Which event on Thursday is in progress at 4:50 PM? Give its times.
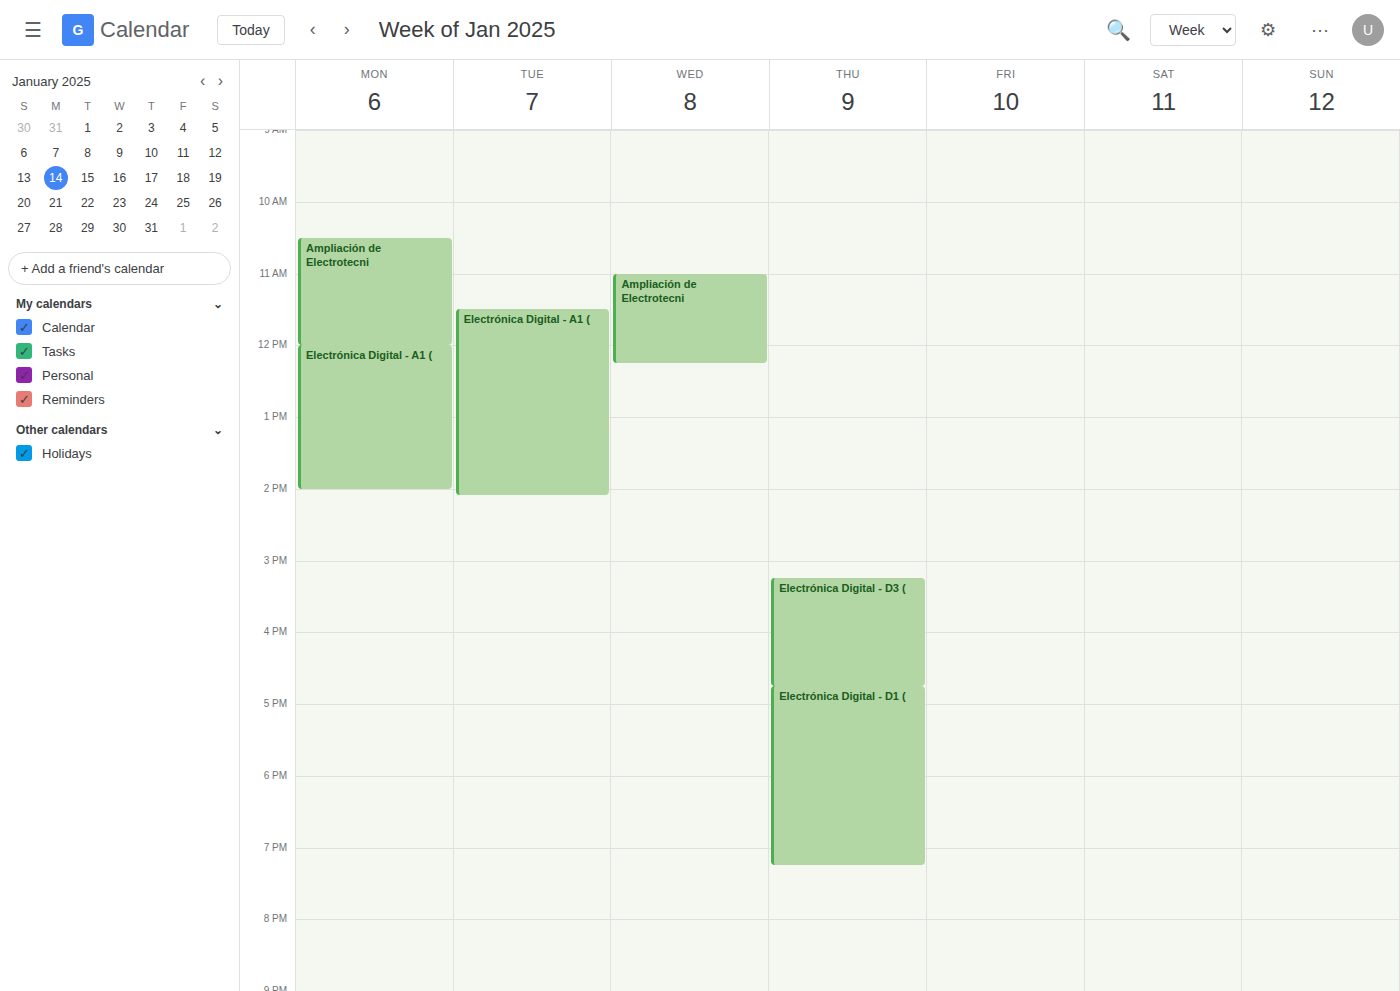
"Electrónica Digital - D1 (", 4:45 PM to 7:15 PM